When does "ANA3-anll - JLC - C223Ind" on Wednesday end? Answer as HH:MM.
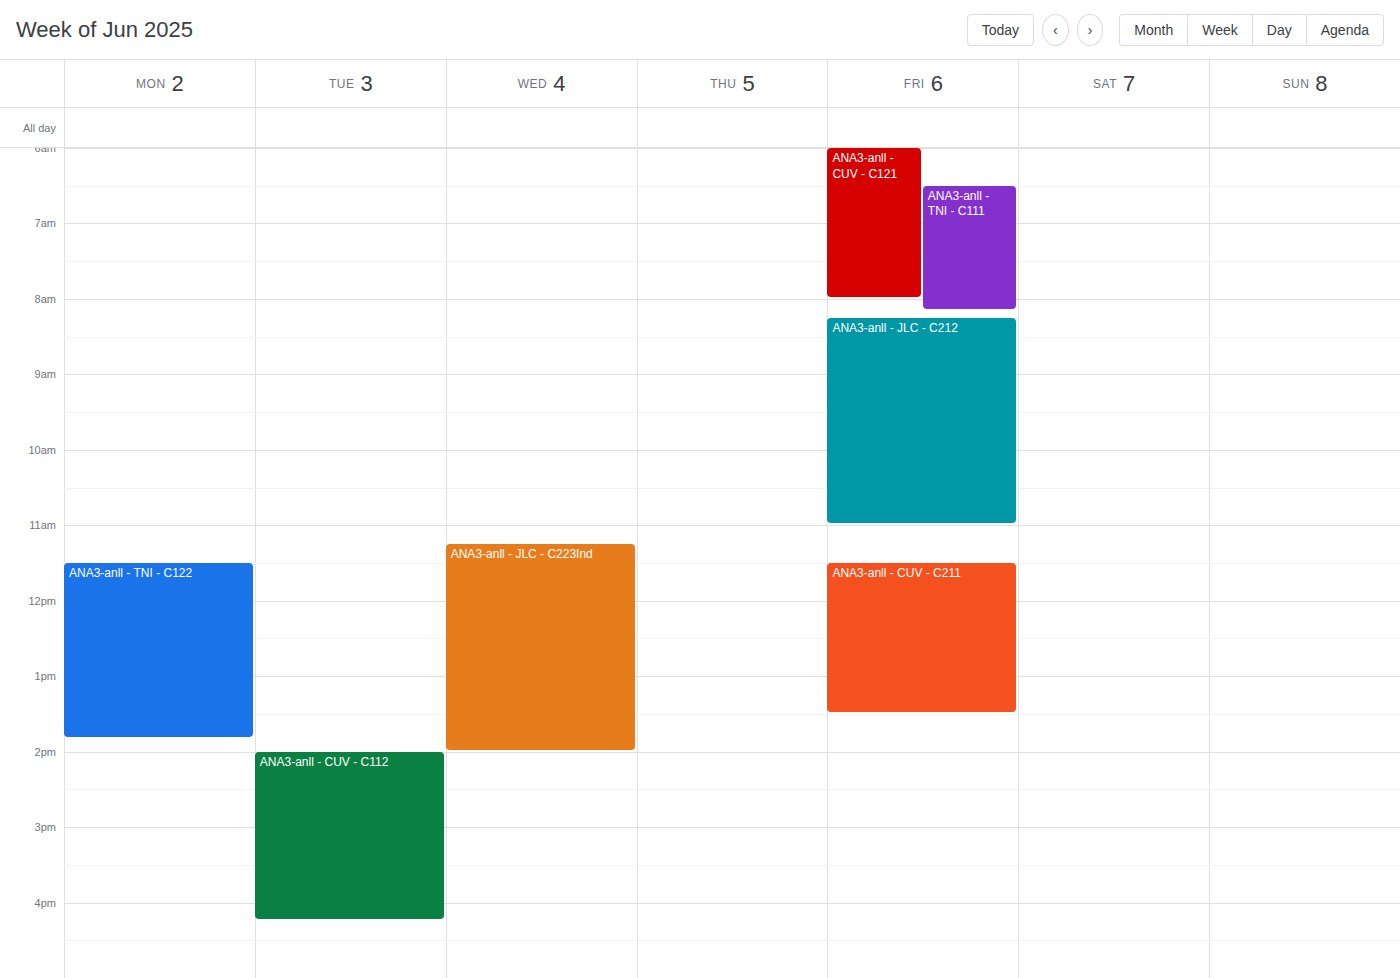
14:00